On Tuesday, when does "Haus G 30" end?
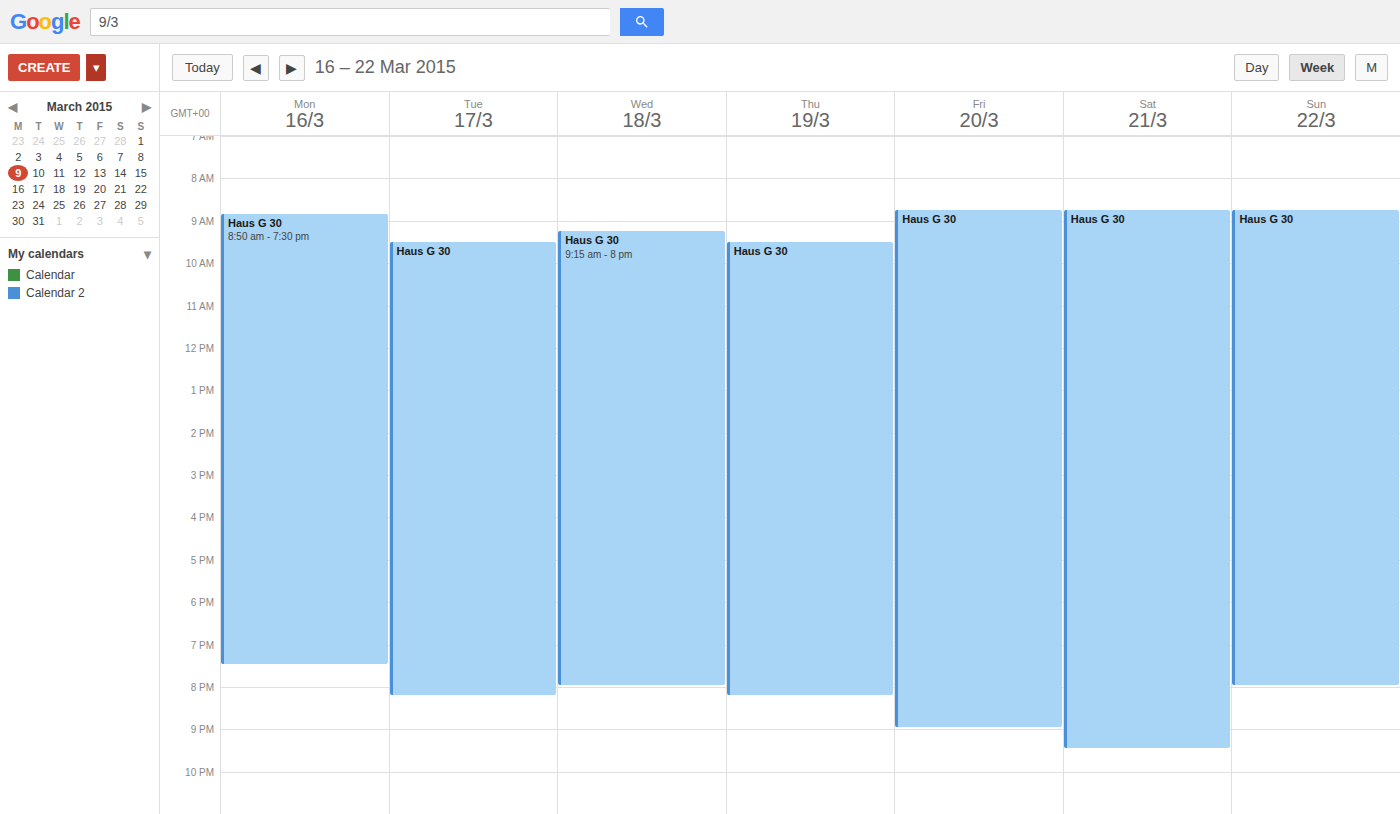
20:15